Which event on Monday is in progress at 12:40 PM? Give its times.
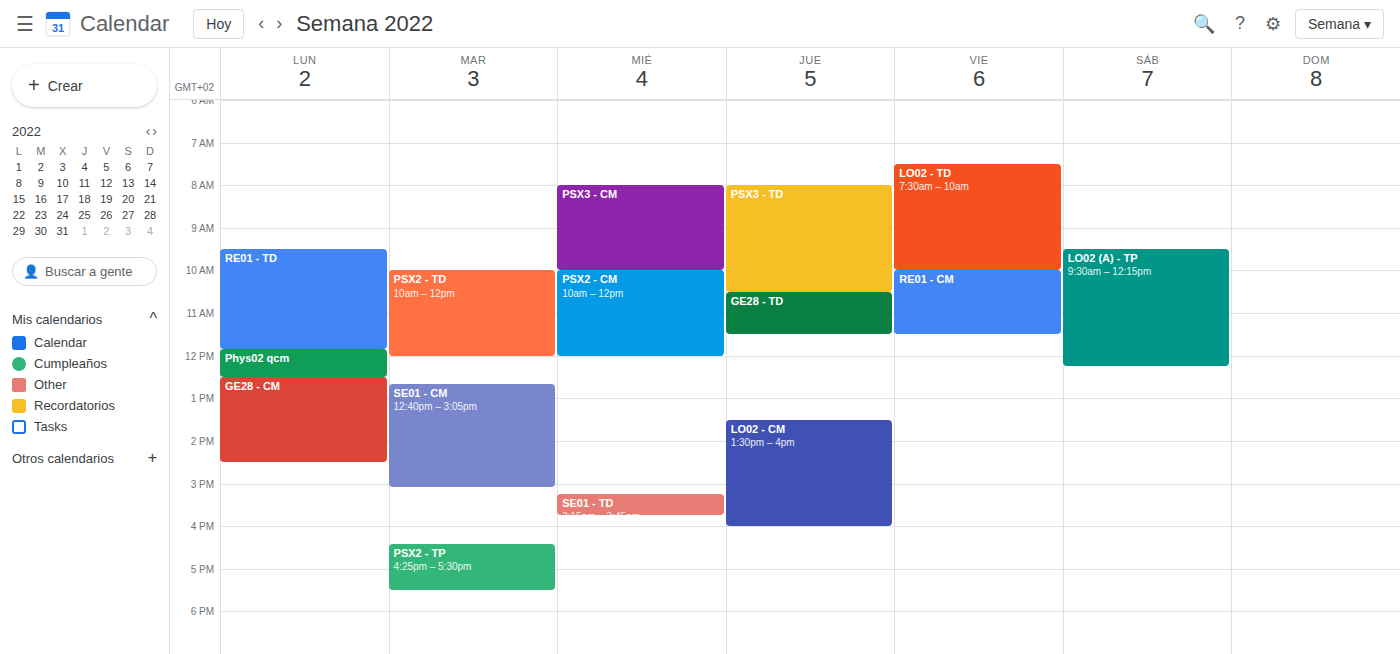
"GE28 - CM", 12:30 PM to 2:30 PM